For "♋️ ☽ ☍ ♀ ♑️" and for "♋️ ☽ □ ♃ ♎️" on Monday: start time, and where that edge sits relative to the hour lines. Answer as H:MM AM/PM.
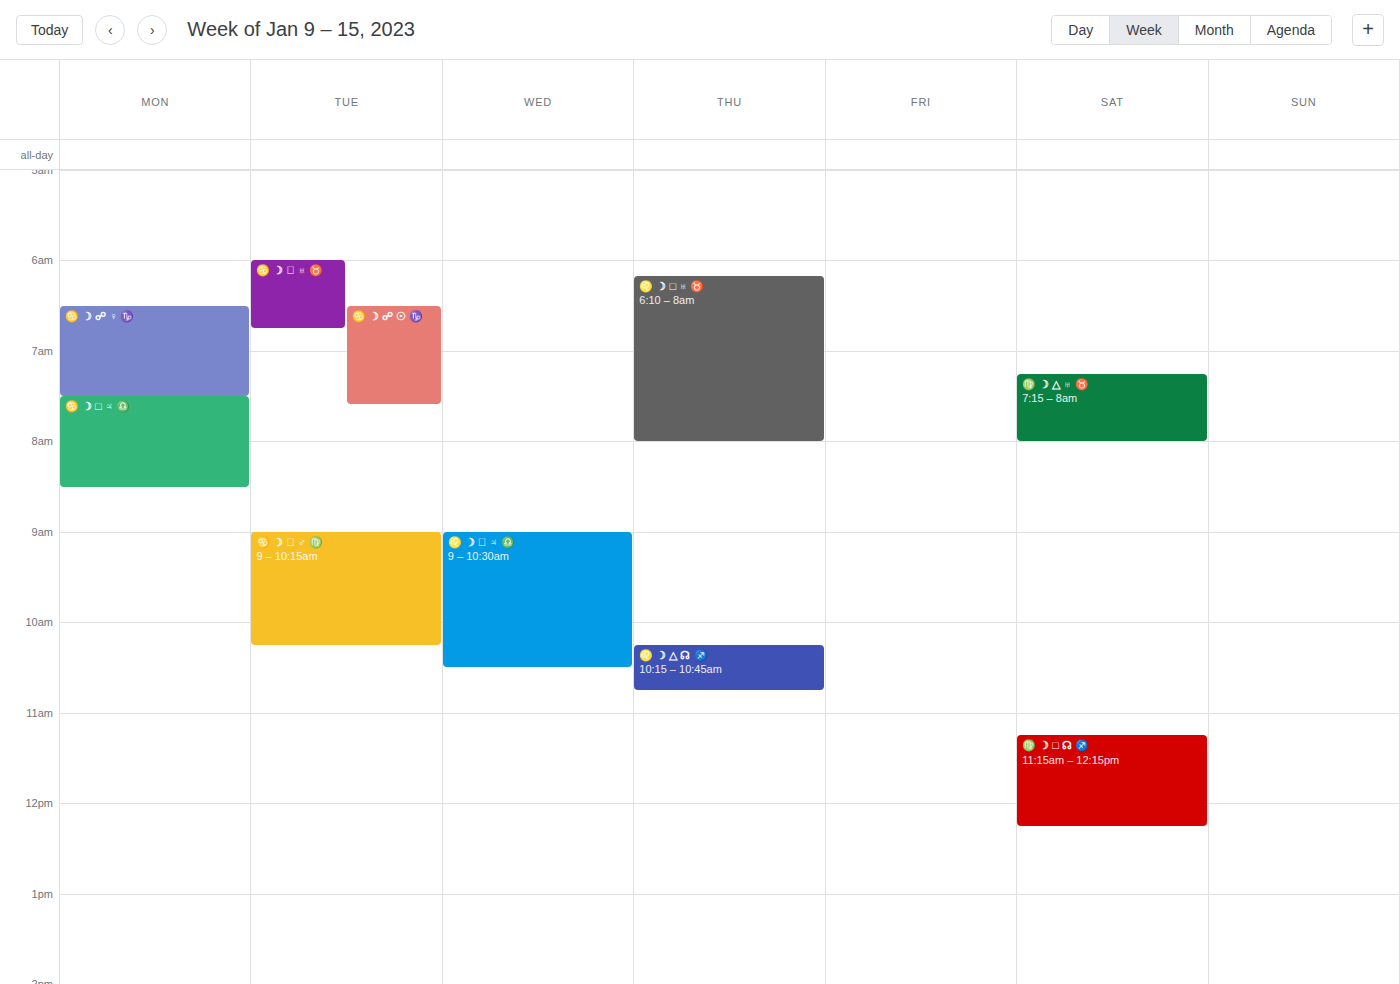
"♋️ ☽ ☍ ♀ ♑️": 6:30 AM, halfway between the 6 AM and 7 AM lines. "♋️ ☽ □ ♃ ♎️": 7:30 AM, halfway between the 7 AM and 8 AM lines.